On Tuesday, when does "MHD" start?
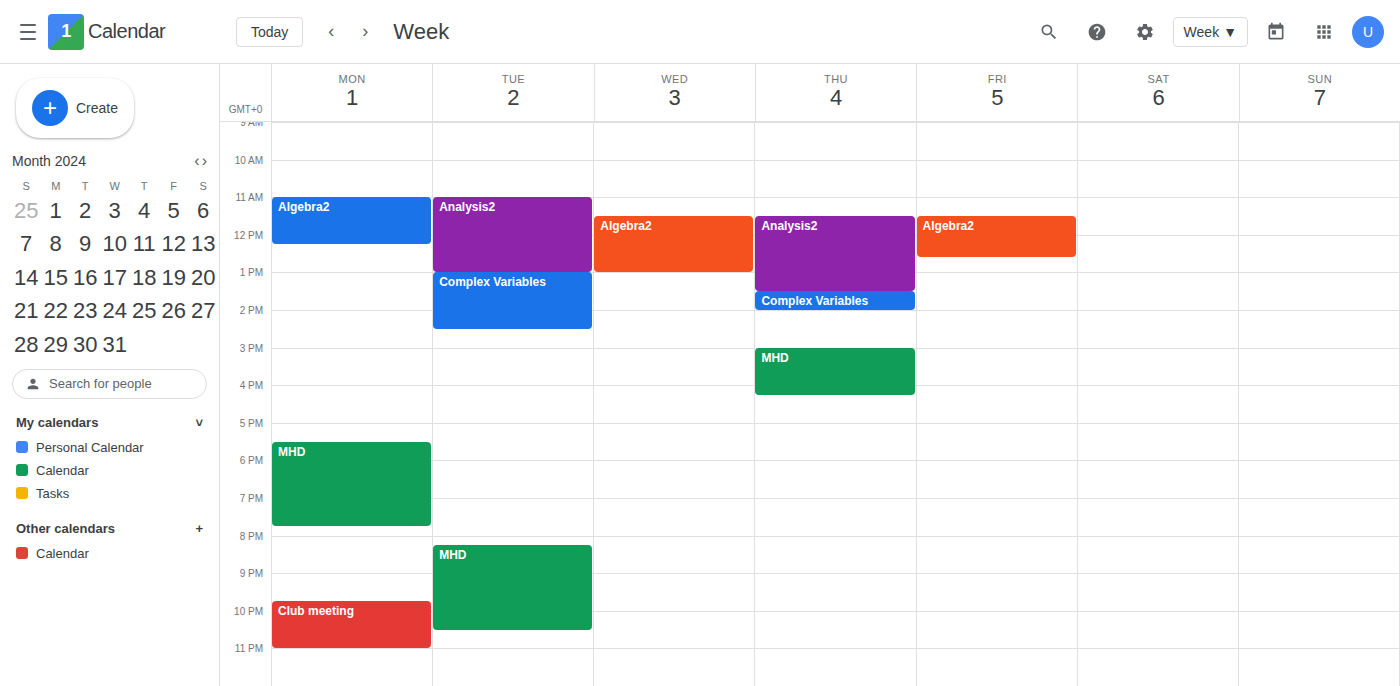
8:15 PM